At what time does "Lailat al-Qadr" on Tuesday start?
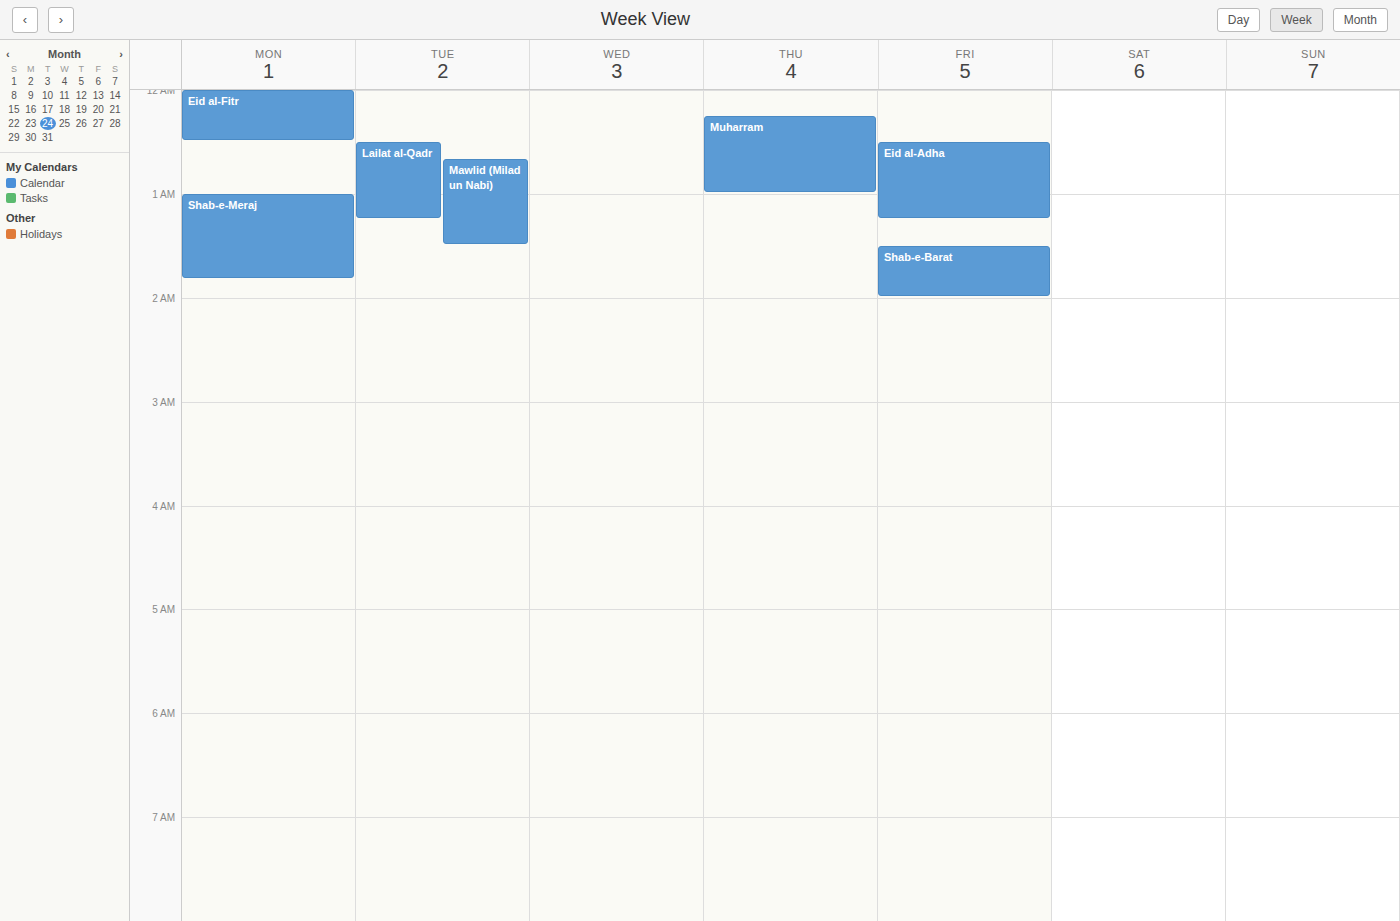
12:30 AM